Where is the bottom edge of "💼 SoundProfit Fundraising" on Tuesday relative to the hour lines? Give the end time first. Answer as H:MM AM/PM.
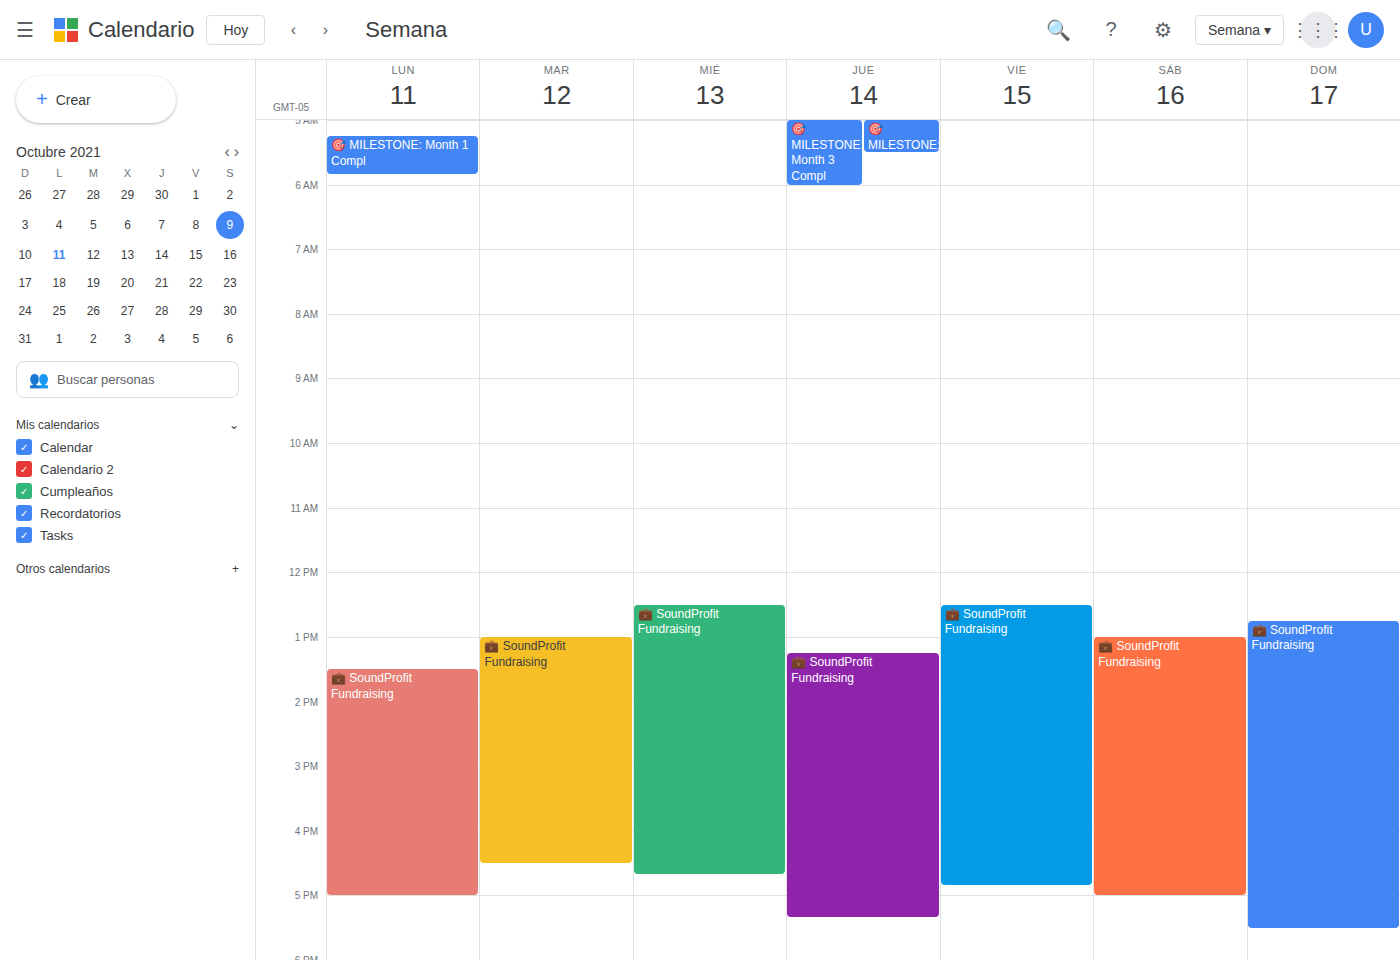
4:30 PM -- halfway between the 4 PM and 5 PM lines.